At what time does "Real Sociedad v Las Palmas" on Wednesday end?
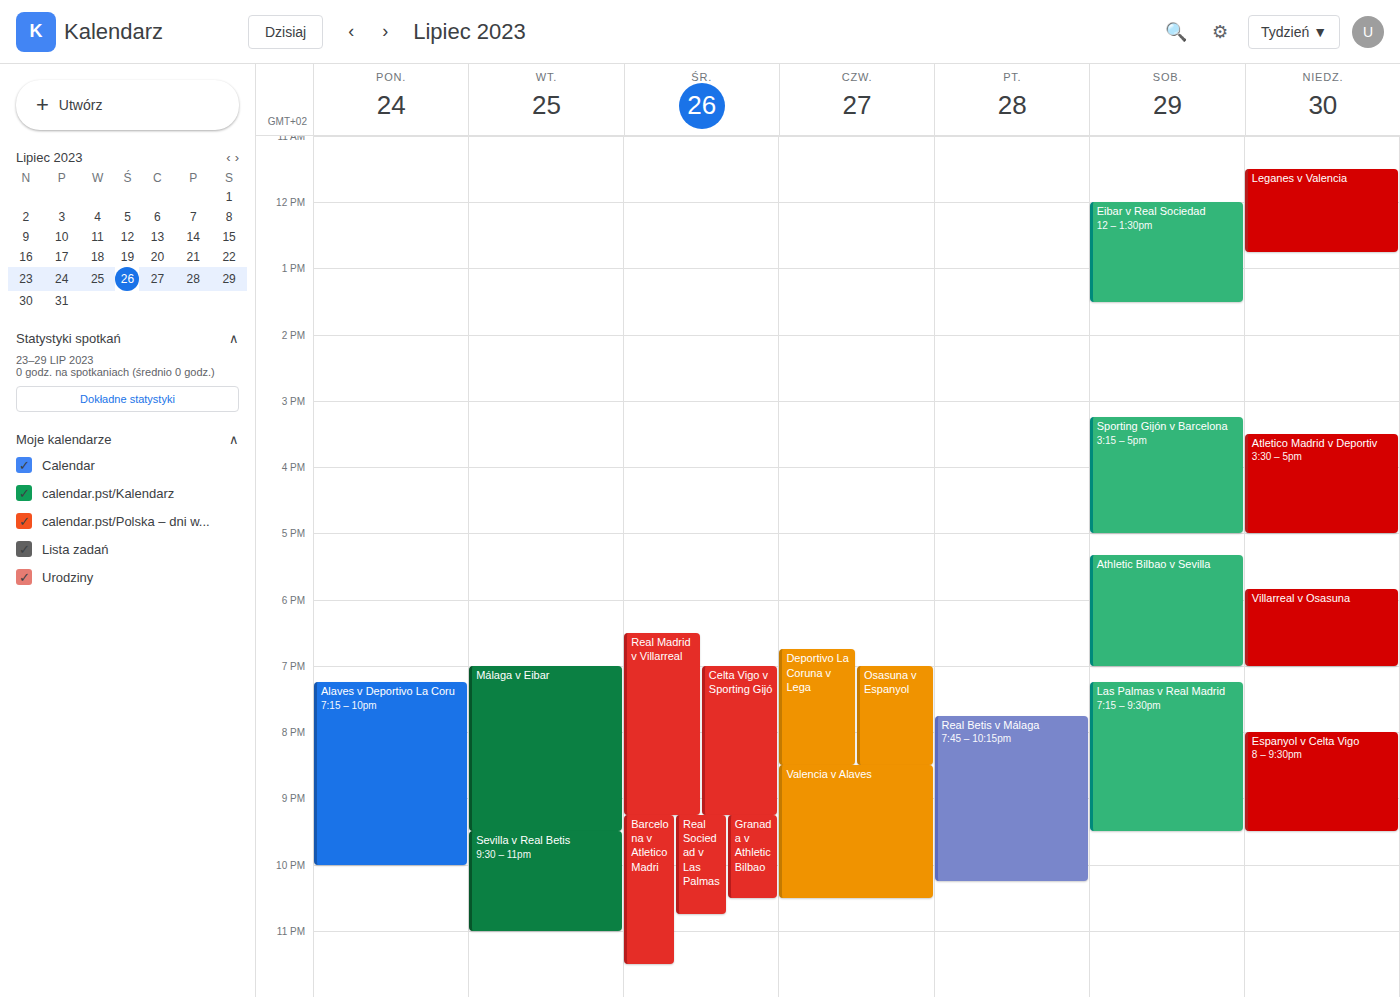
10:45 PM